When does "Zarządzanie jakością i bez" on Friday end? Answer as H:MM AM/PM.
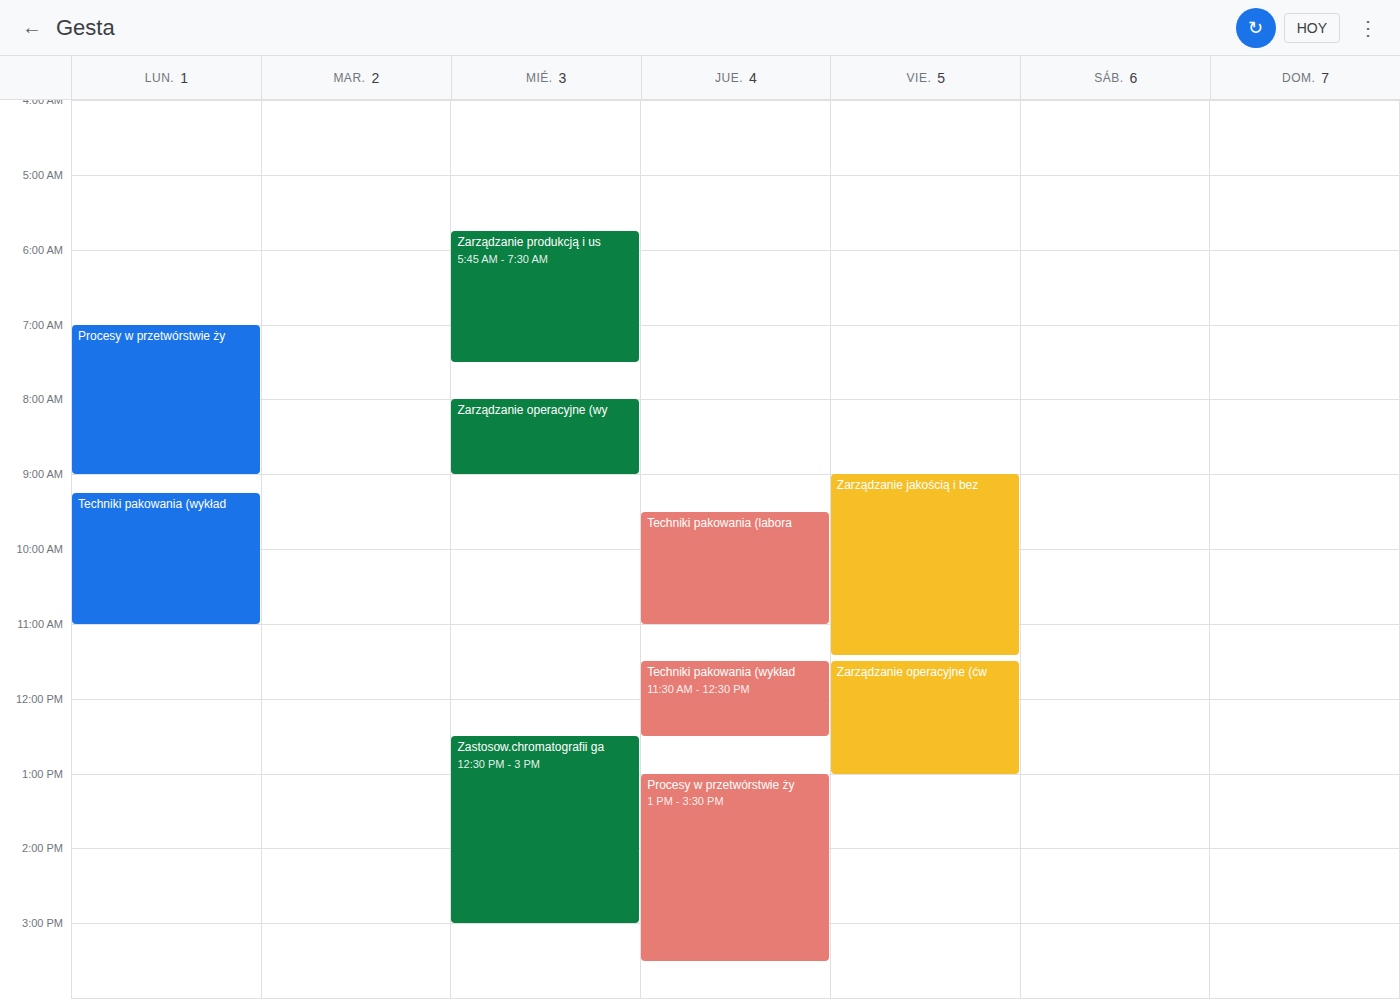
11:25 AM